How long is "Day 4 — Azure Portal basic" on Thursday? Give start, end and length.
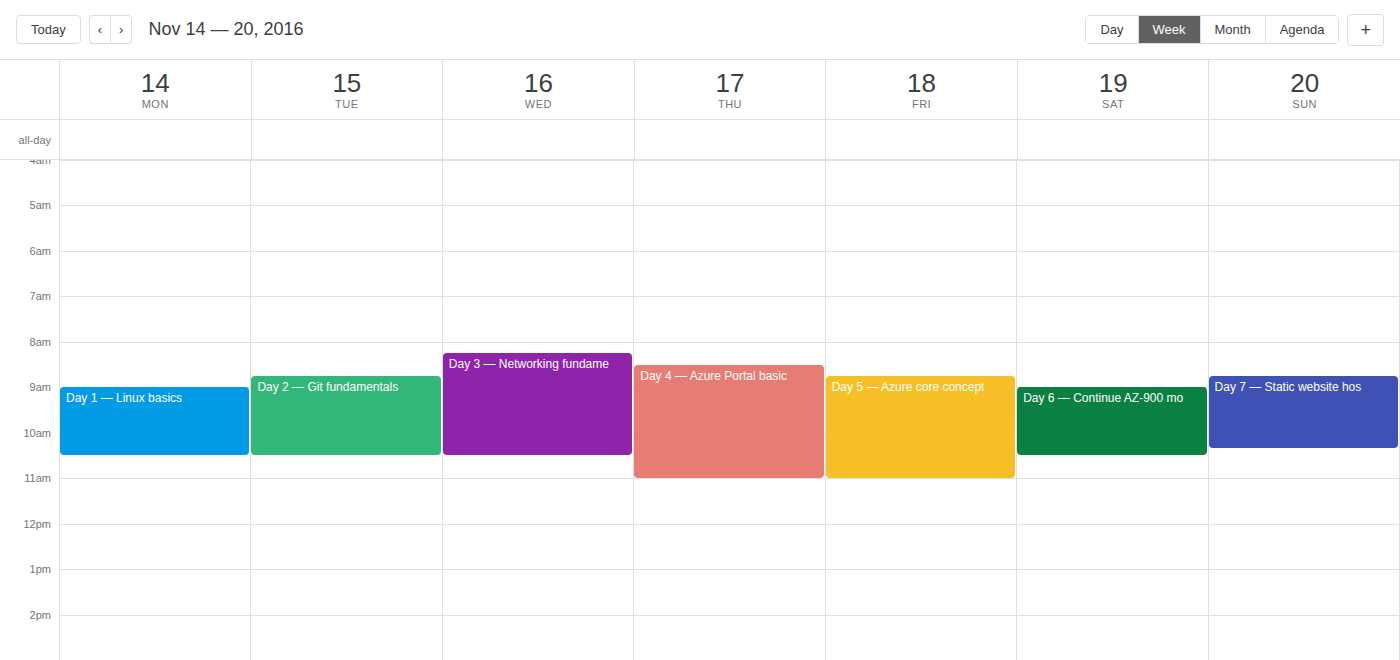
8:30 AM to 11:00 AM, 2 hours 30 minutes